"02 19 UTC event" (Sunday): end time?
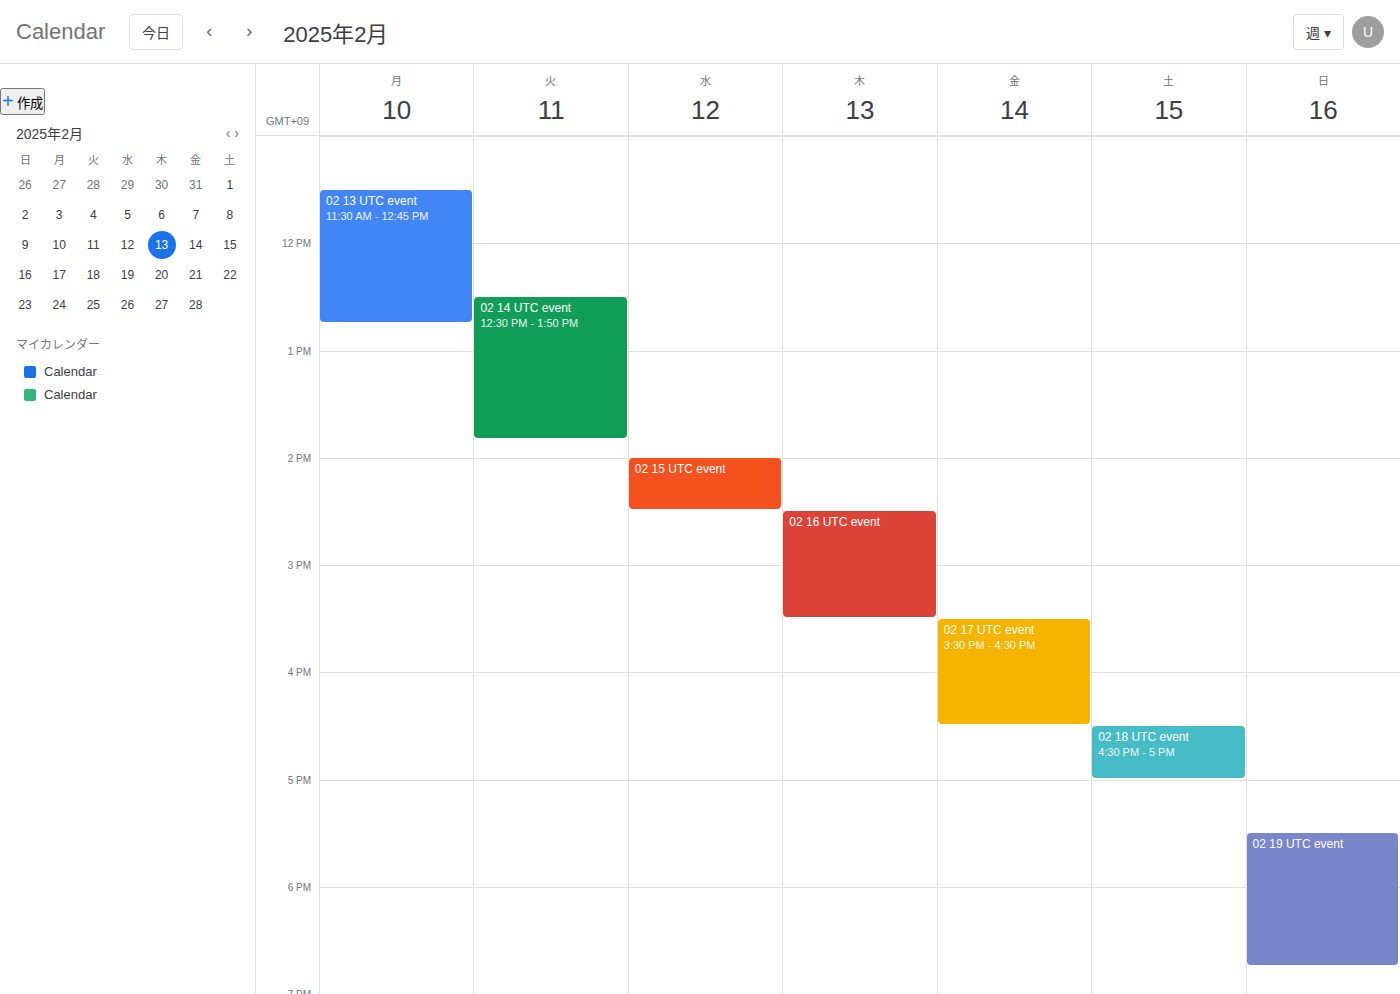
6:45 PM